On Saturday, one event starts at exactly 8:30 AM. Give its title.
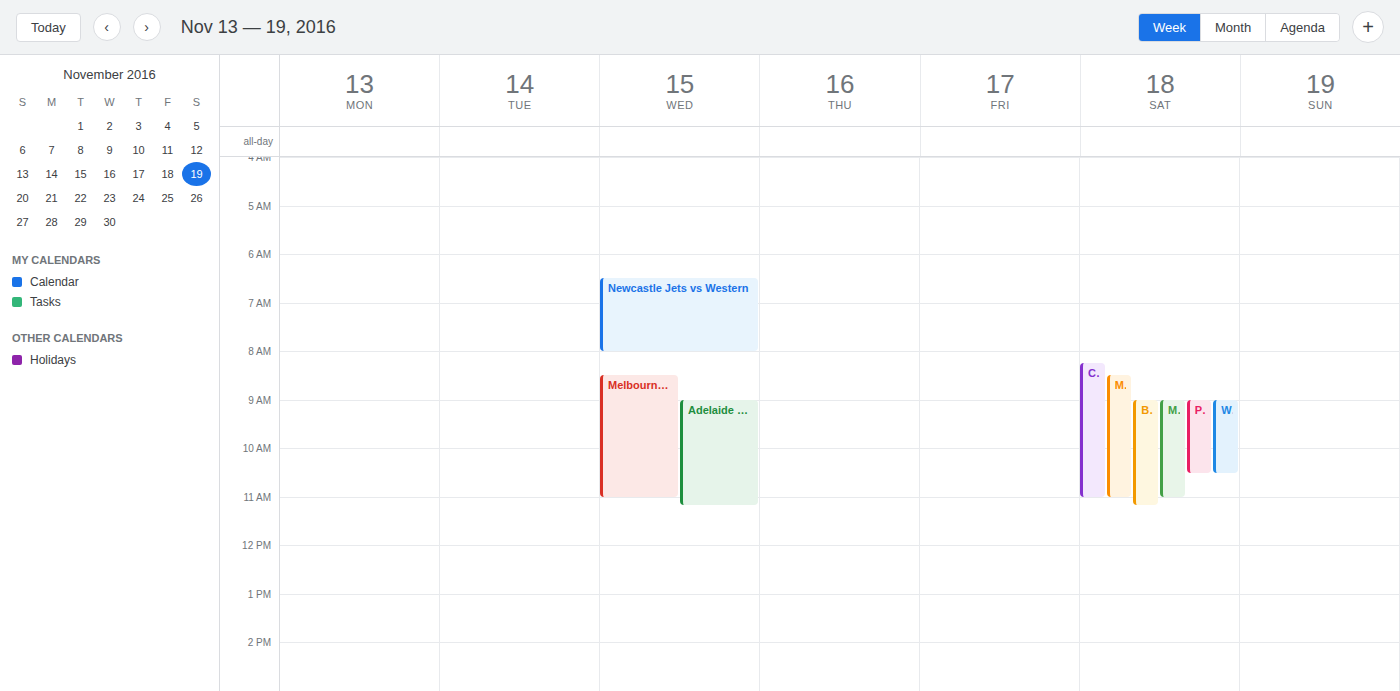
"Melbourne City FC vs Sydne"